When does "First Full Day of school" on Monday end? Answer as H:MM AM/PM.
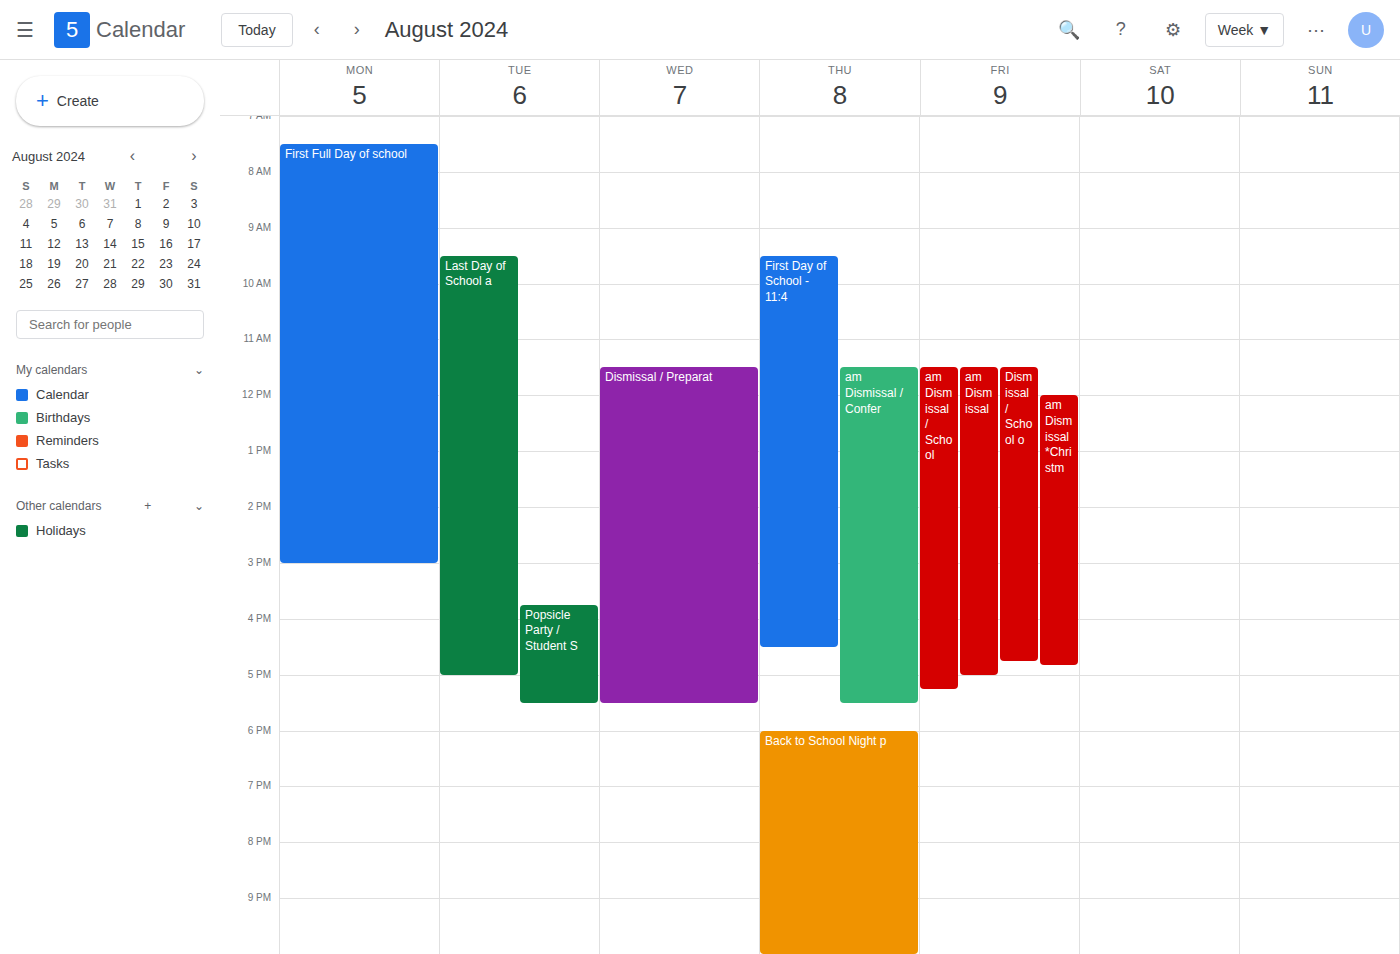
3:00 PM